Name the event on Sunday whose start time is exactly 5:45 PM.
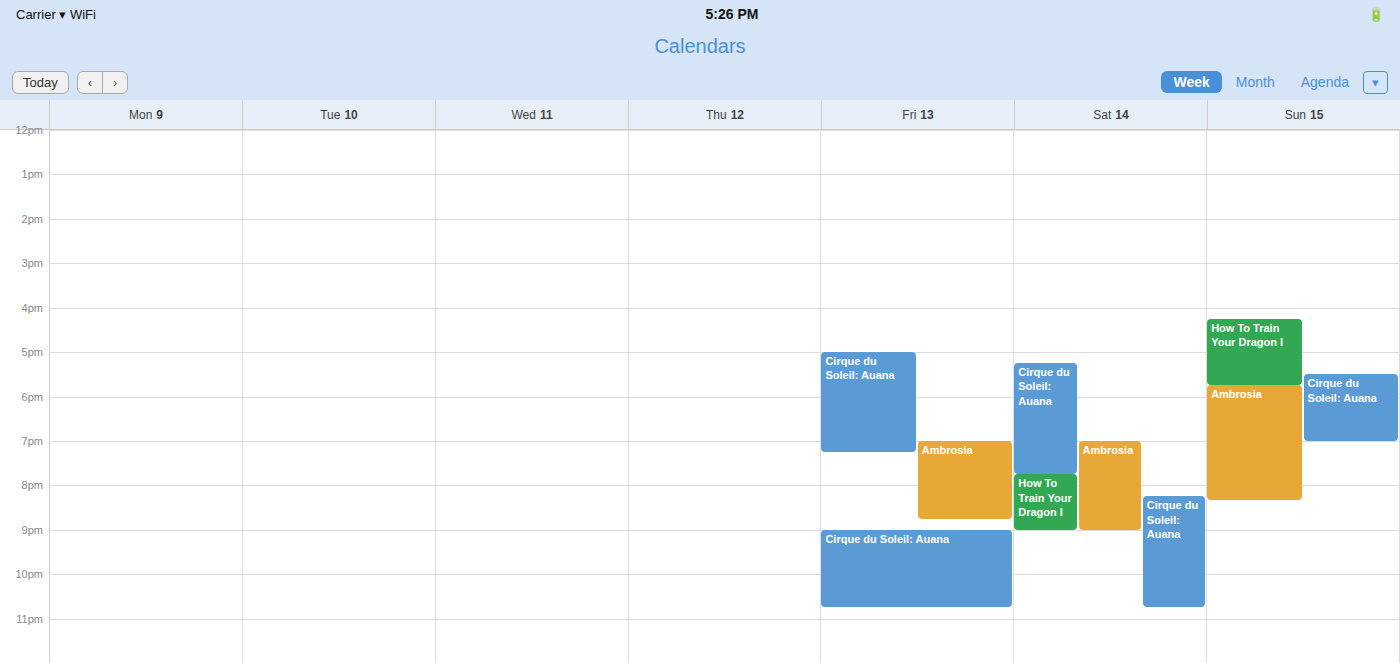
"Ambrosia"